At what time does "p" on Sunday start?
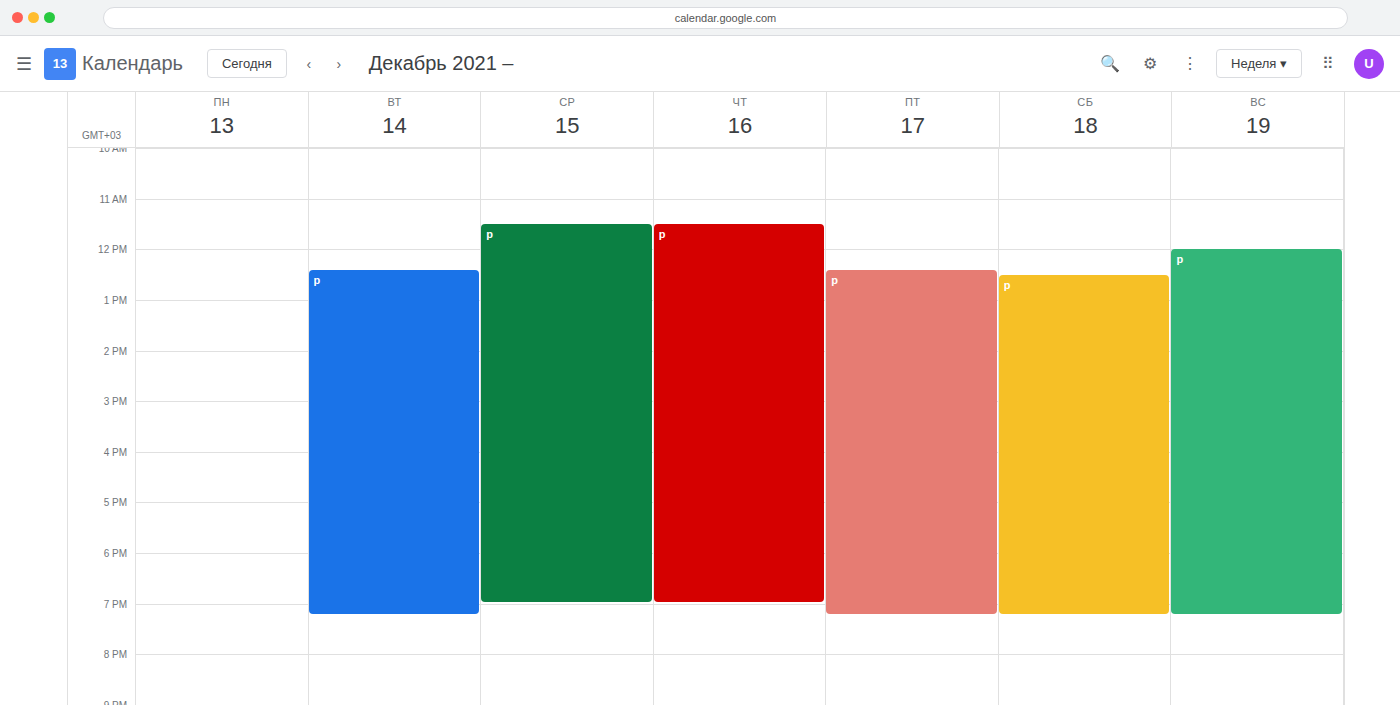
12:00